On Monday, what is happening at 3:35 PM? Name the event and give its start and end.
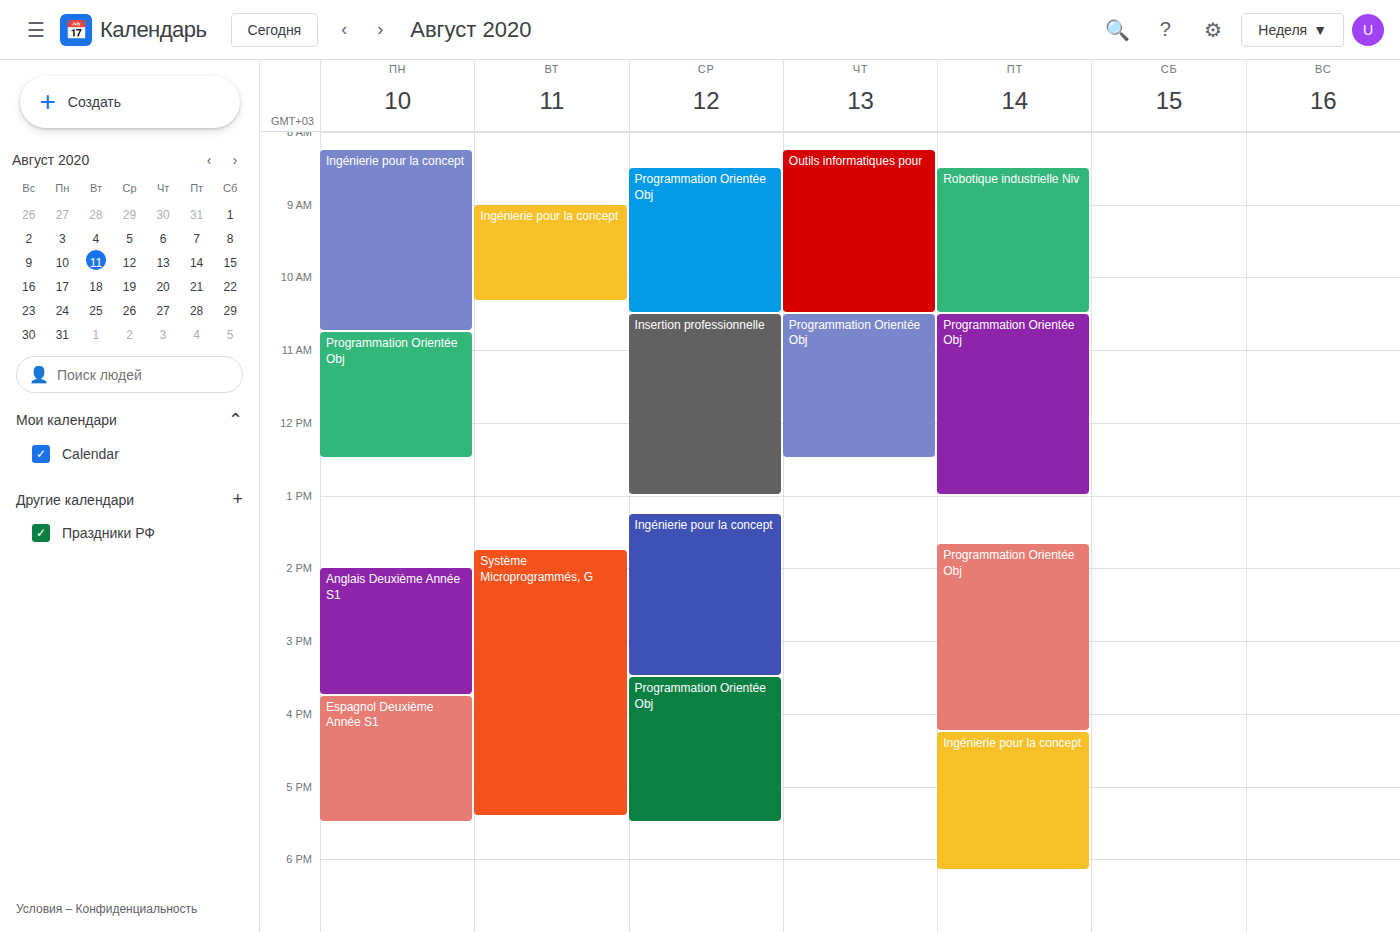
"Anglais Deuxième Année S1", 2:00 PM to 3:45 PM